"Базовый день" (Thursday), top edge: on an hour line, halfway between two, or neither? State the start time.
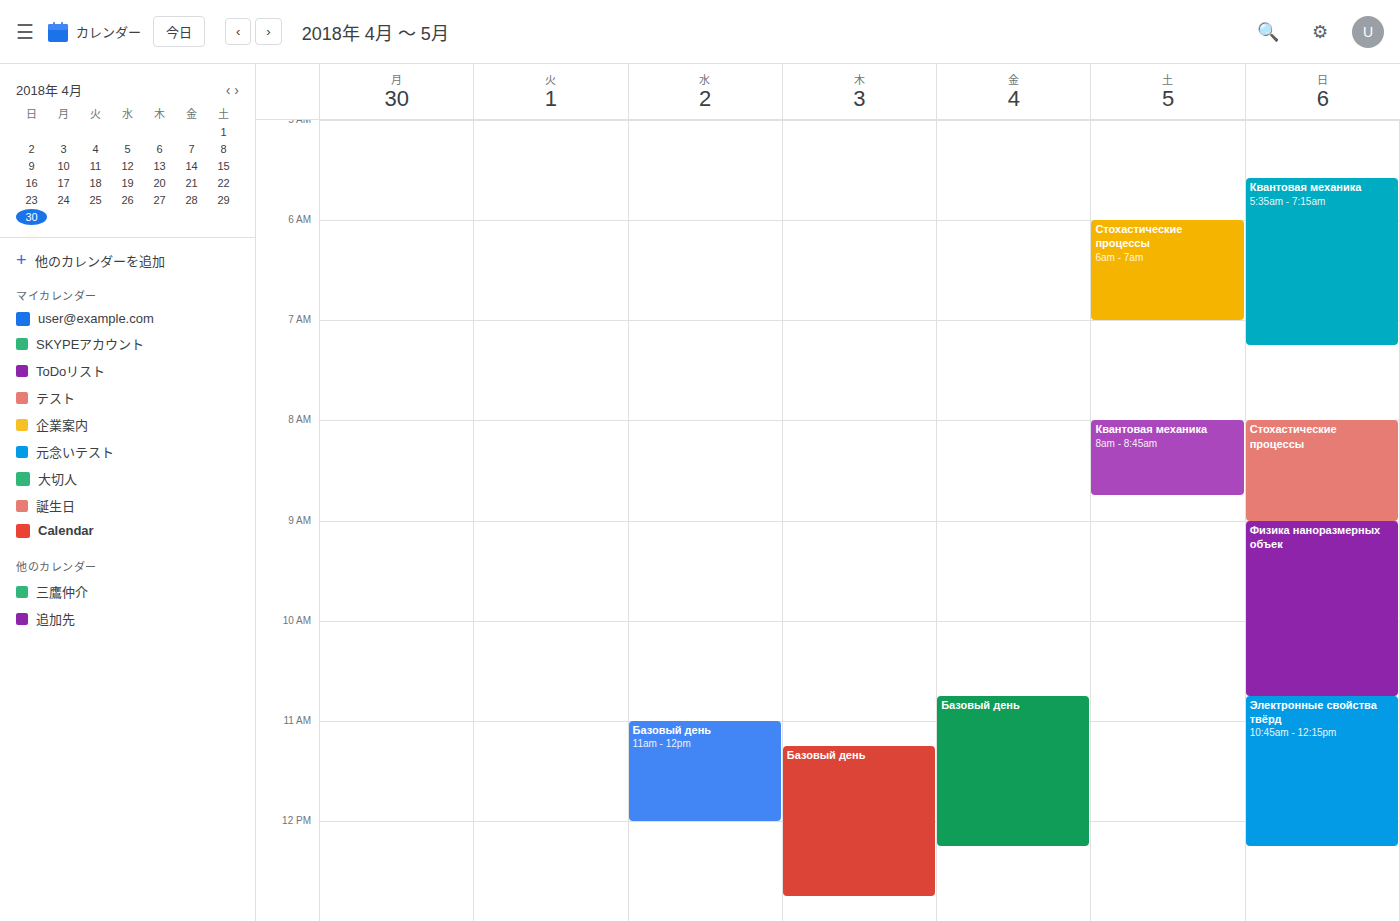
11:15 AM -- neither: a quarter of the way from the 11 AM line to the 12 PM line.